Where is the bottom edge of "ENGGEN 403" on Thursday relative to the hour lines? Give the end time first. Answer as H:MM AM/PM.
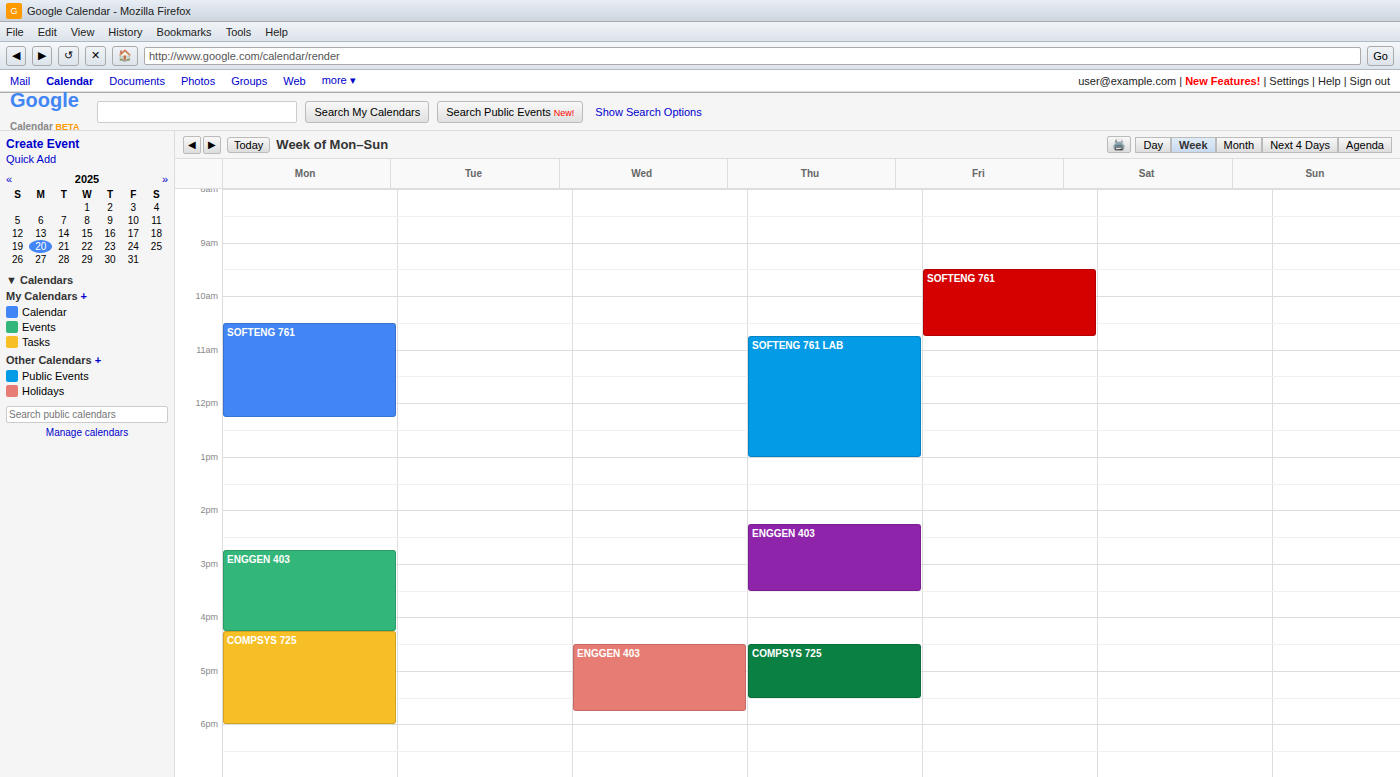
3:30 PM -- halfway between the 3 PM and 4 PM lines.